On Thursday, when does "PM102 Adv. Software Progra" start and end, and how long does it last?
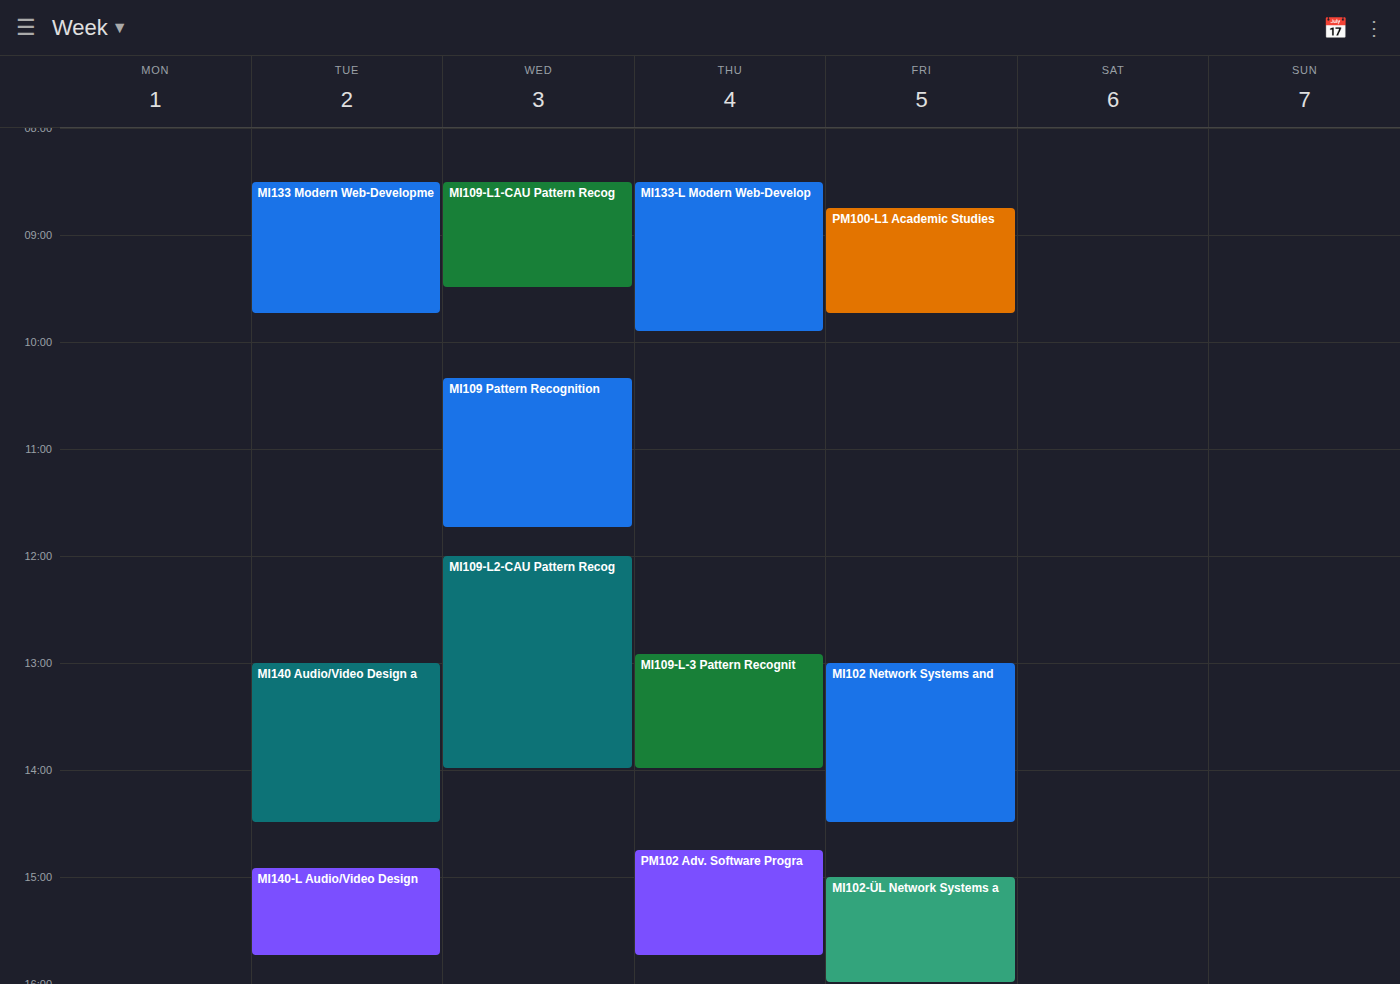
2:45 PM to 3:45 PM, 1 hour